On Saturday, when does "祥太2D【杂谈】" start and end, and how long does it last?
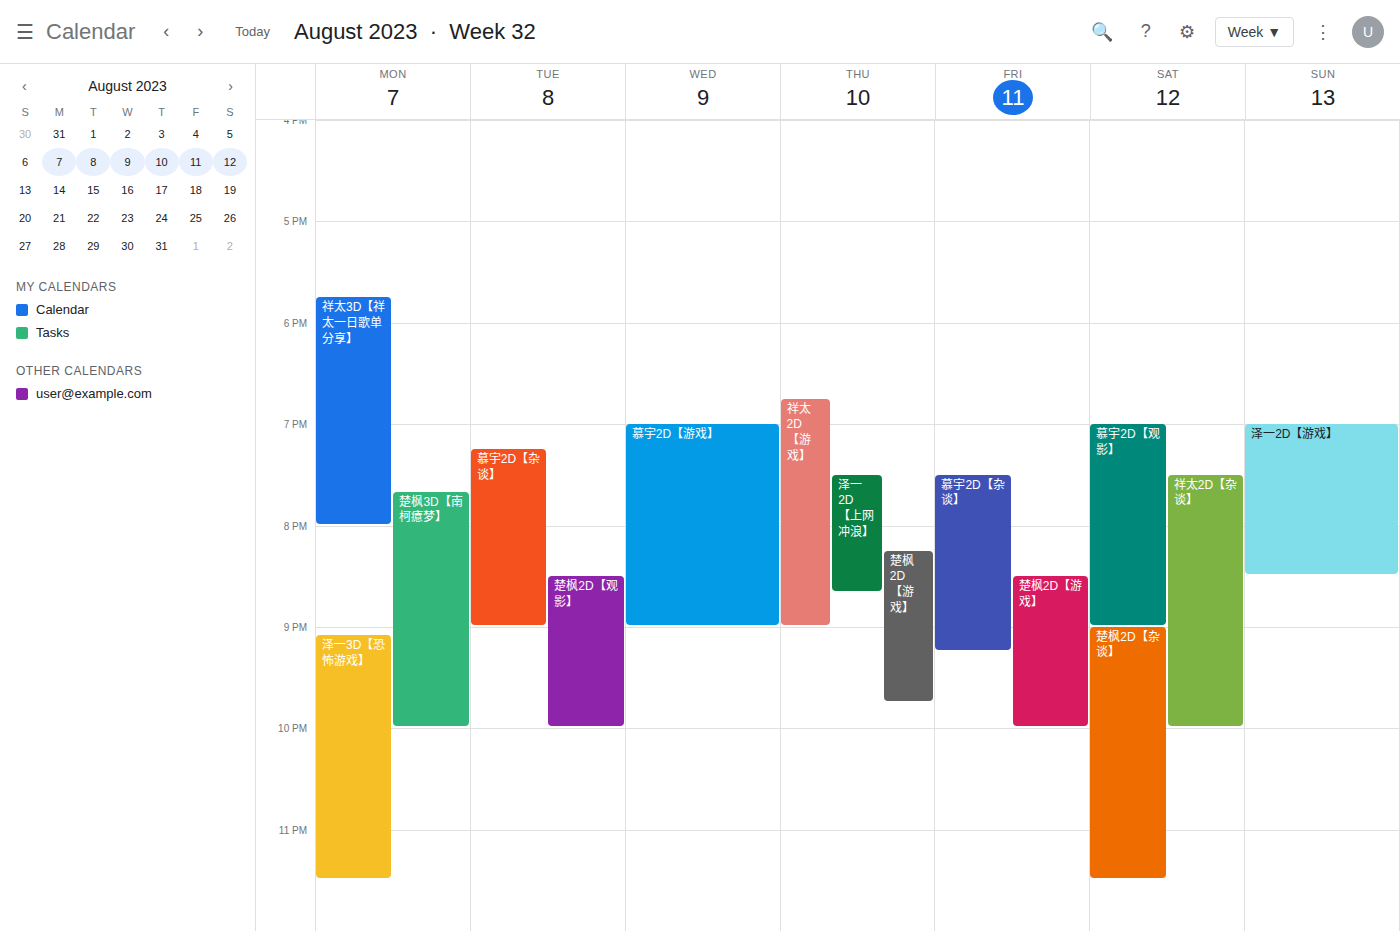
7:30 PM to 10:00 PM, 2 hours 30 minutes